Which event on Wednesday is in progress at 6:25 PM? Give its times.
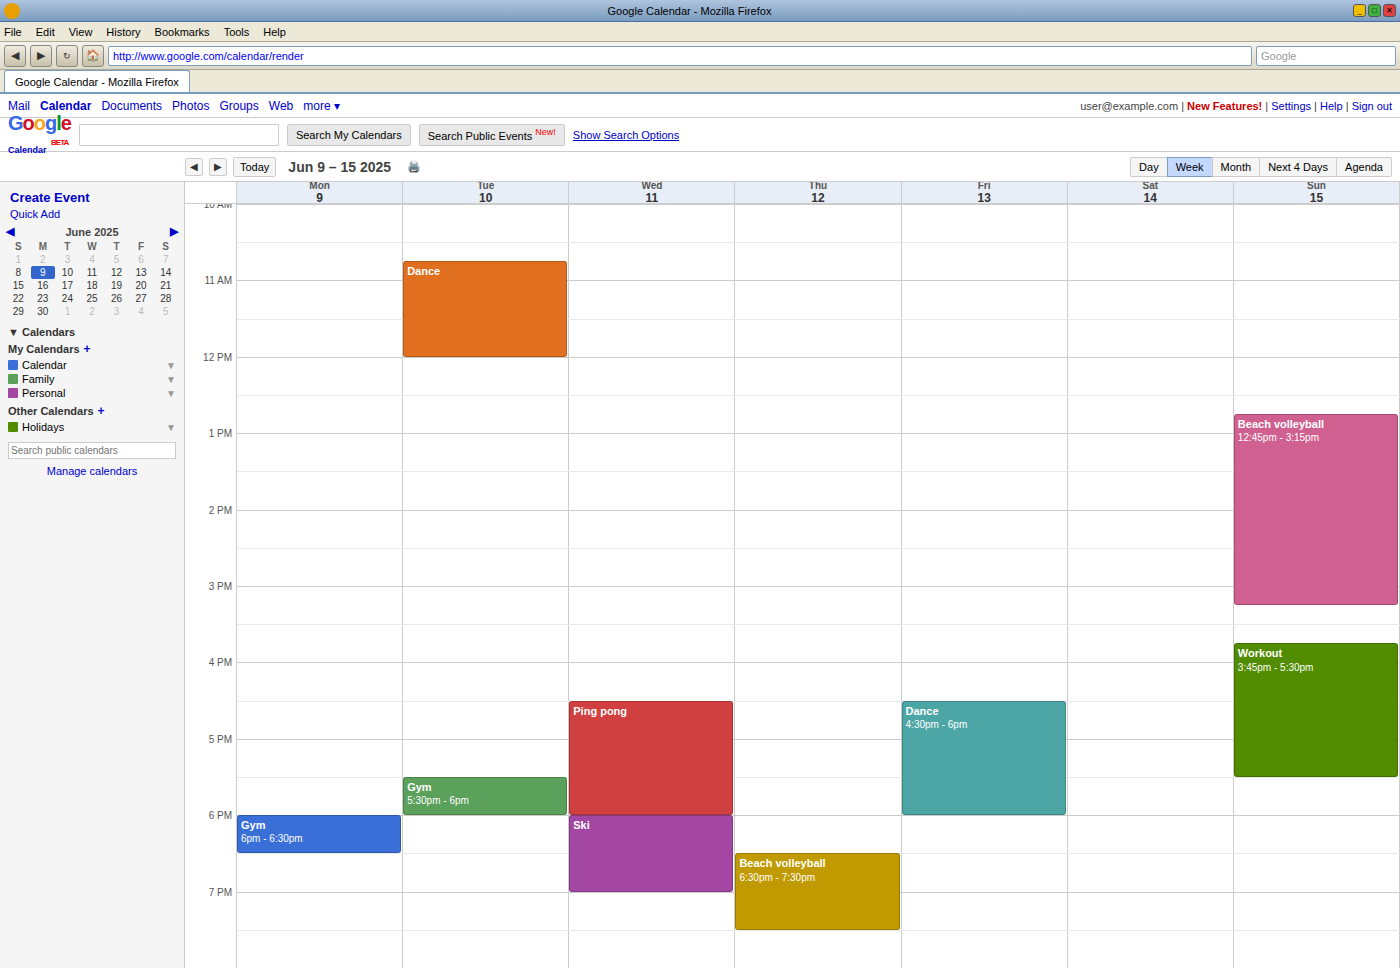
"Ski", 6:00 PM to 7:00 PM